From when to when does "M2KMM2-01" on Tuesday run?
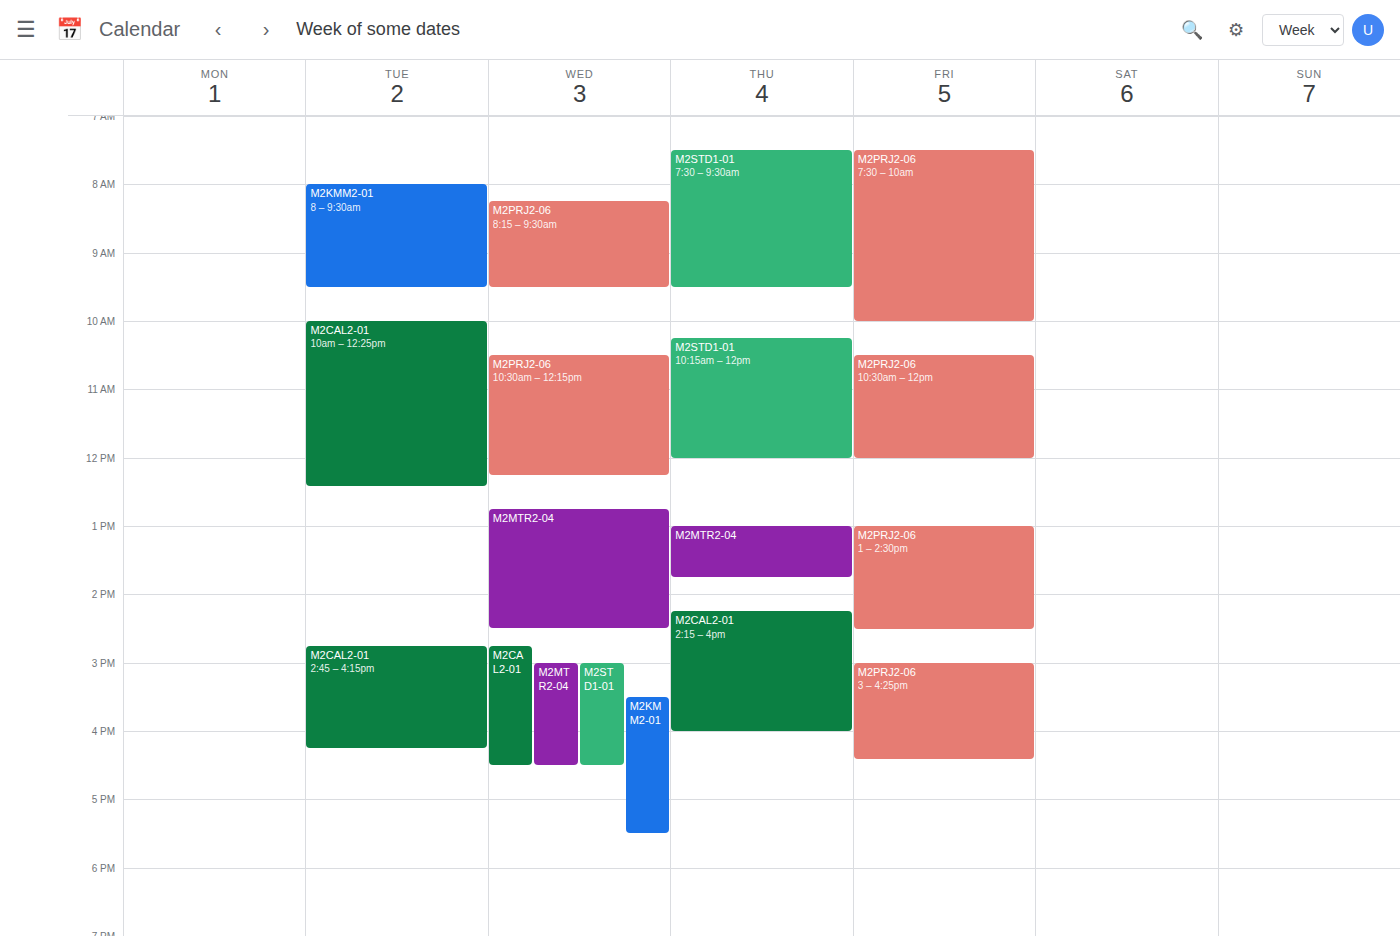
8:00 AM to 9:30 AM